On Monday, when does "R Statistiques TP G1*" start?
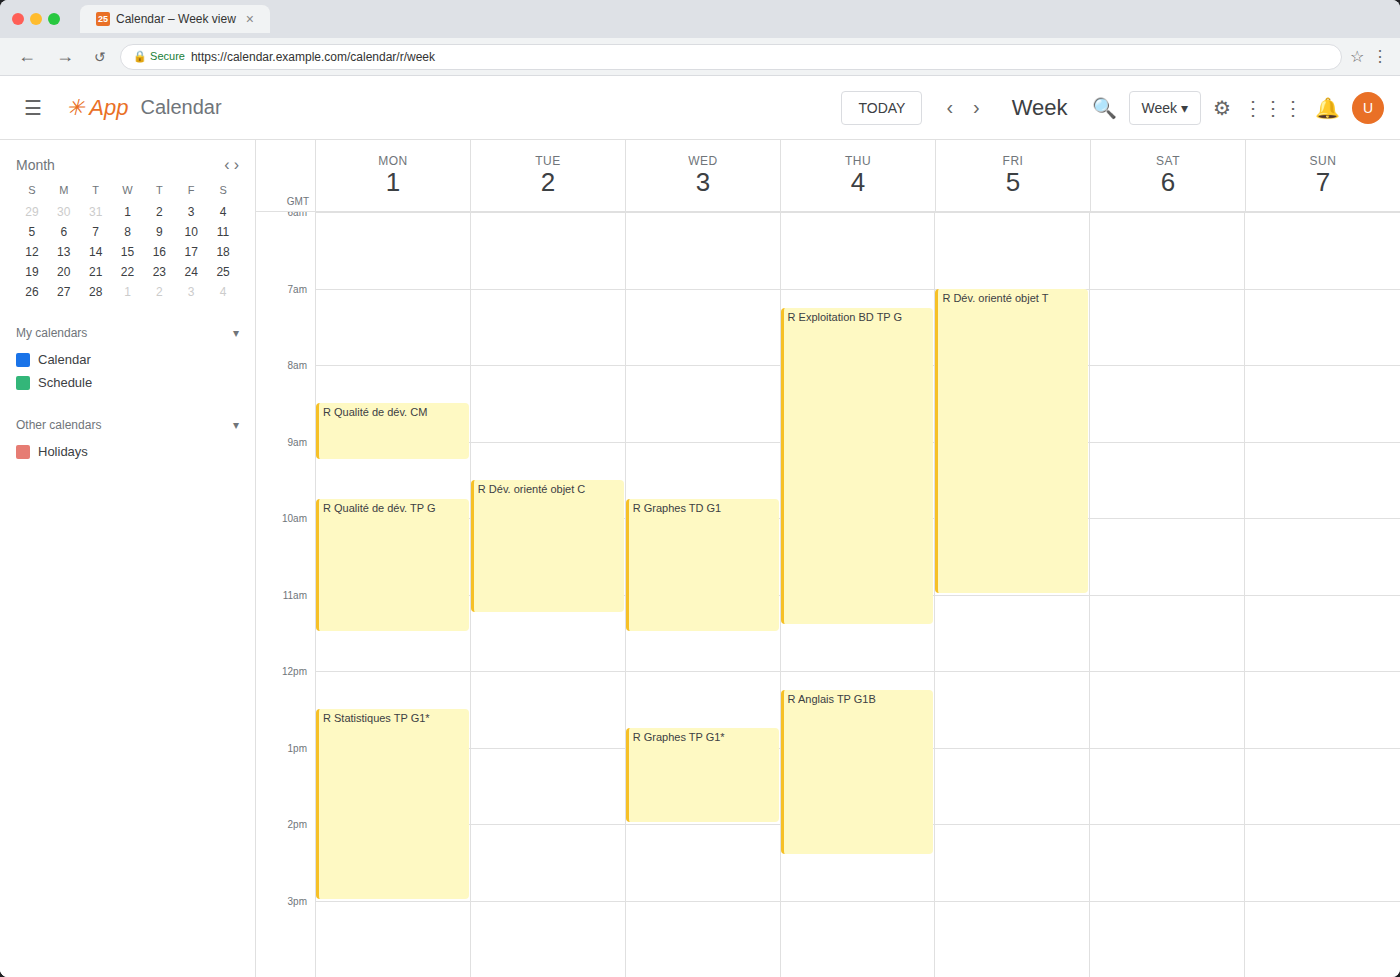
12:30 PM